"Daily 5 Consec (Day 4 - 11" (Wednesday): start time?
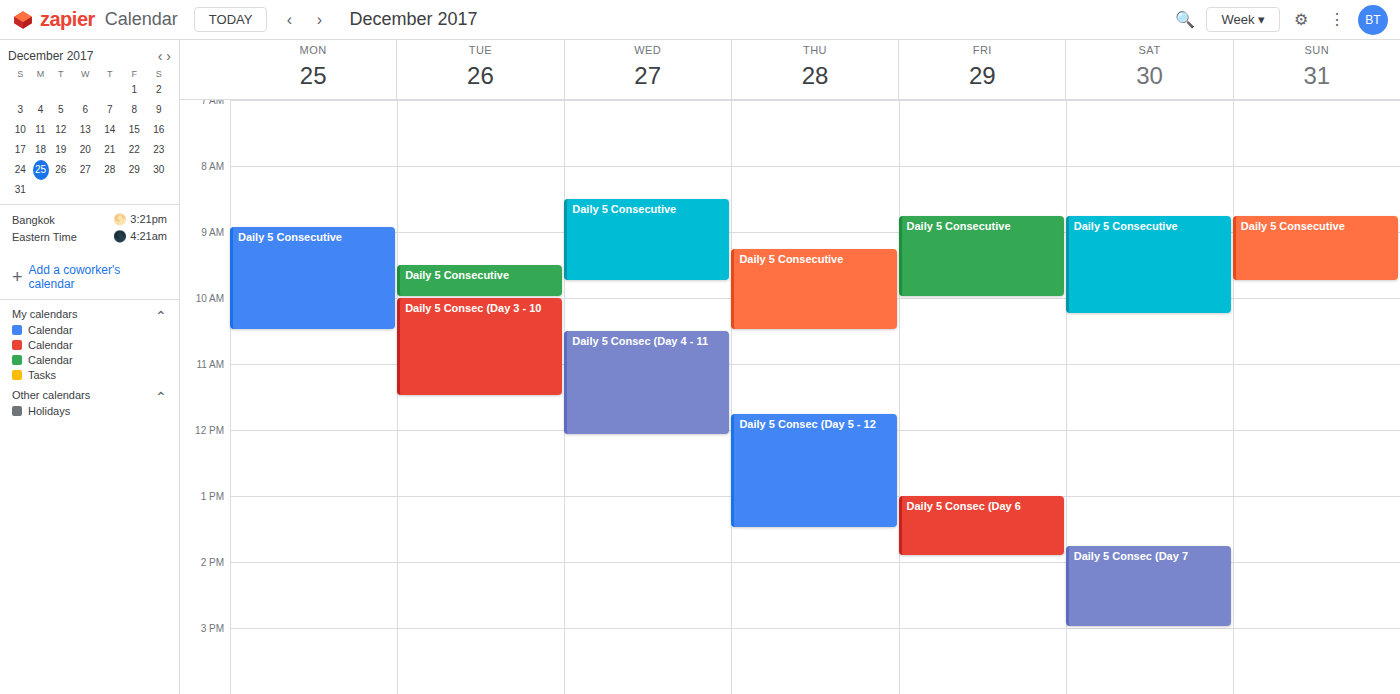
10:30 AM